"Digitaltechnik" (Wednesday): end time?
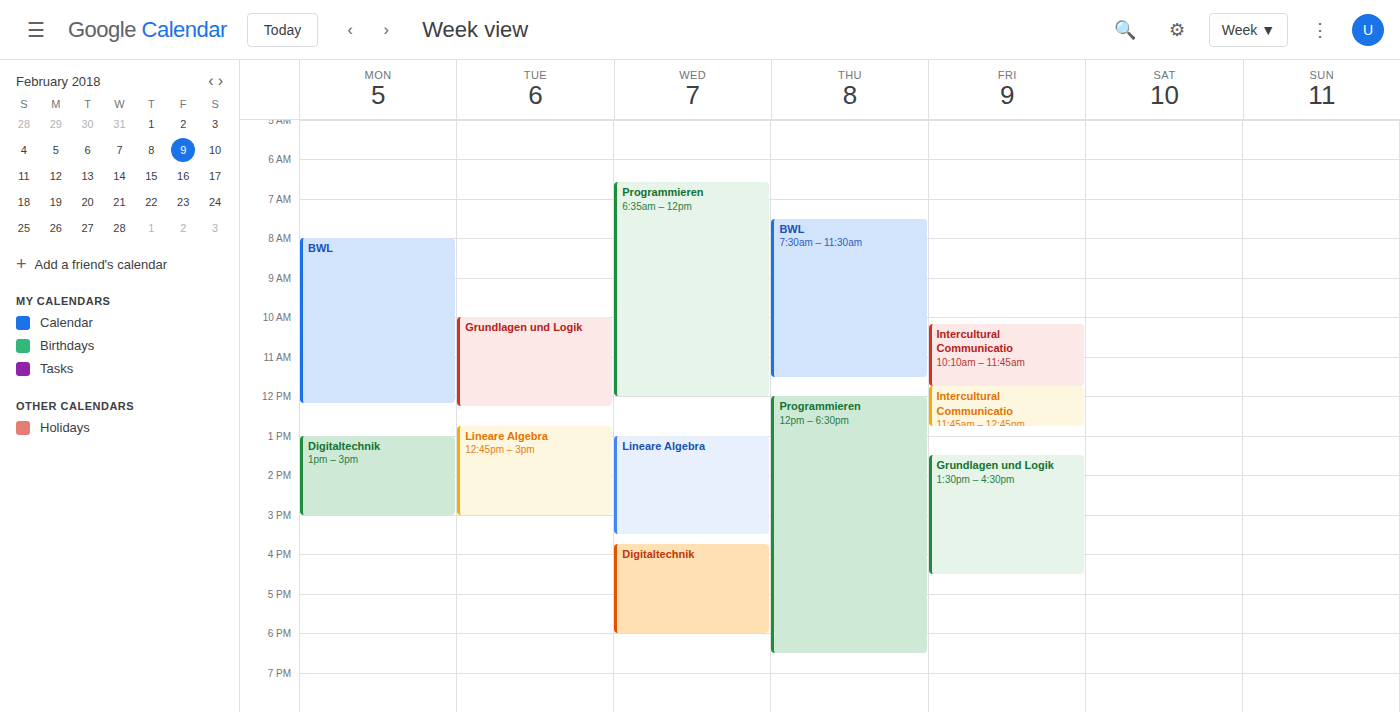
6:00 PM